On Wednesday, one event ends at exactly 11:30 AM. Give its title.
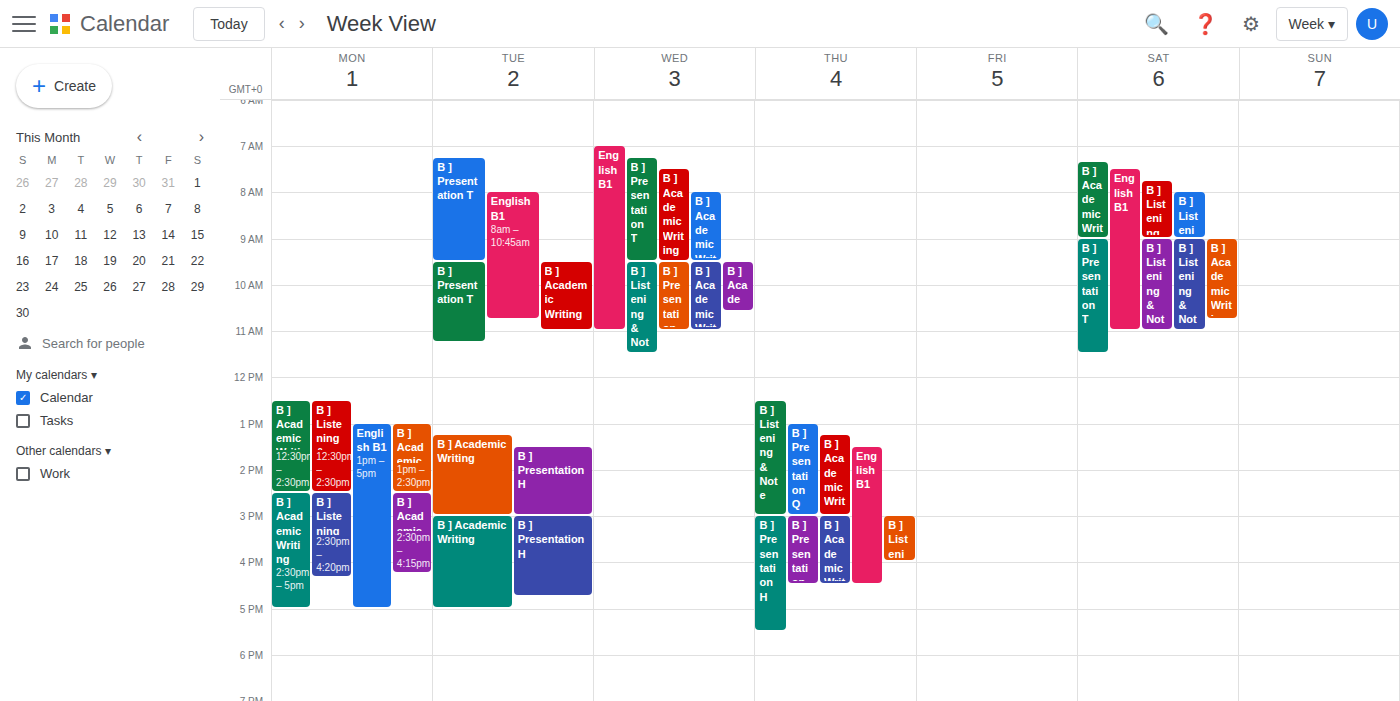
"B ] Listening & Note"